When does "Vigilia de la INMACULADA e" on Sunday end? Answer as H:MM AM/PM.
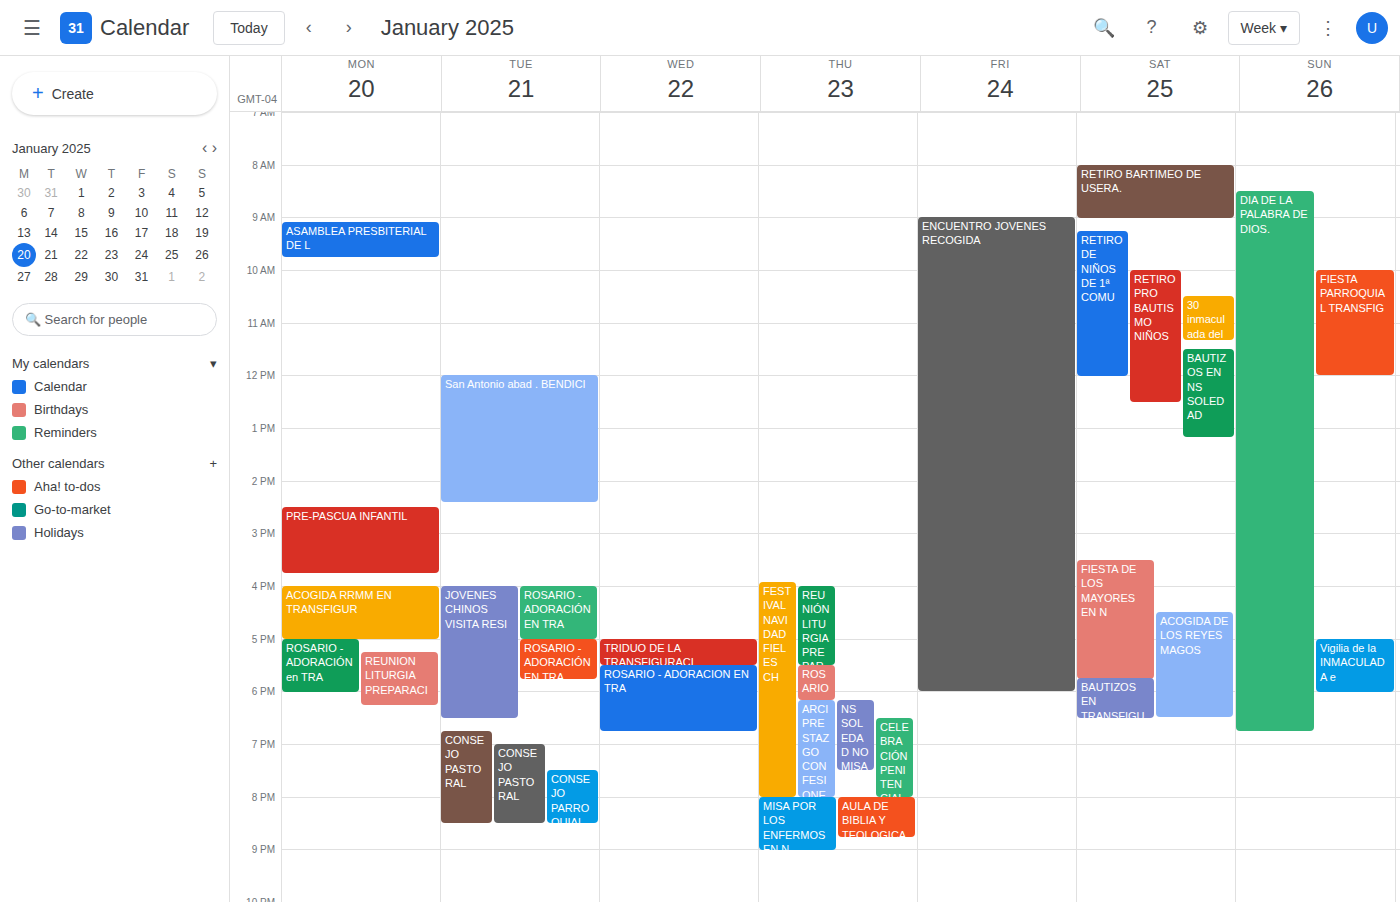
6:00 PM